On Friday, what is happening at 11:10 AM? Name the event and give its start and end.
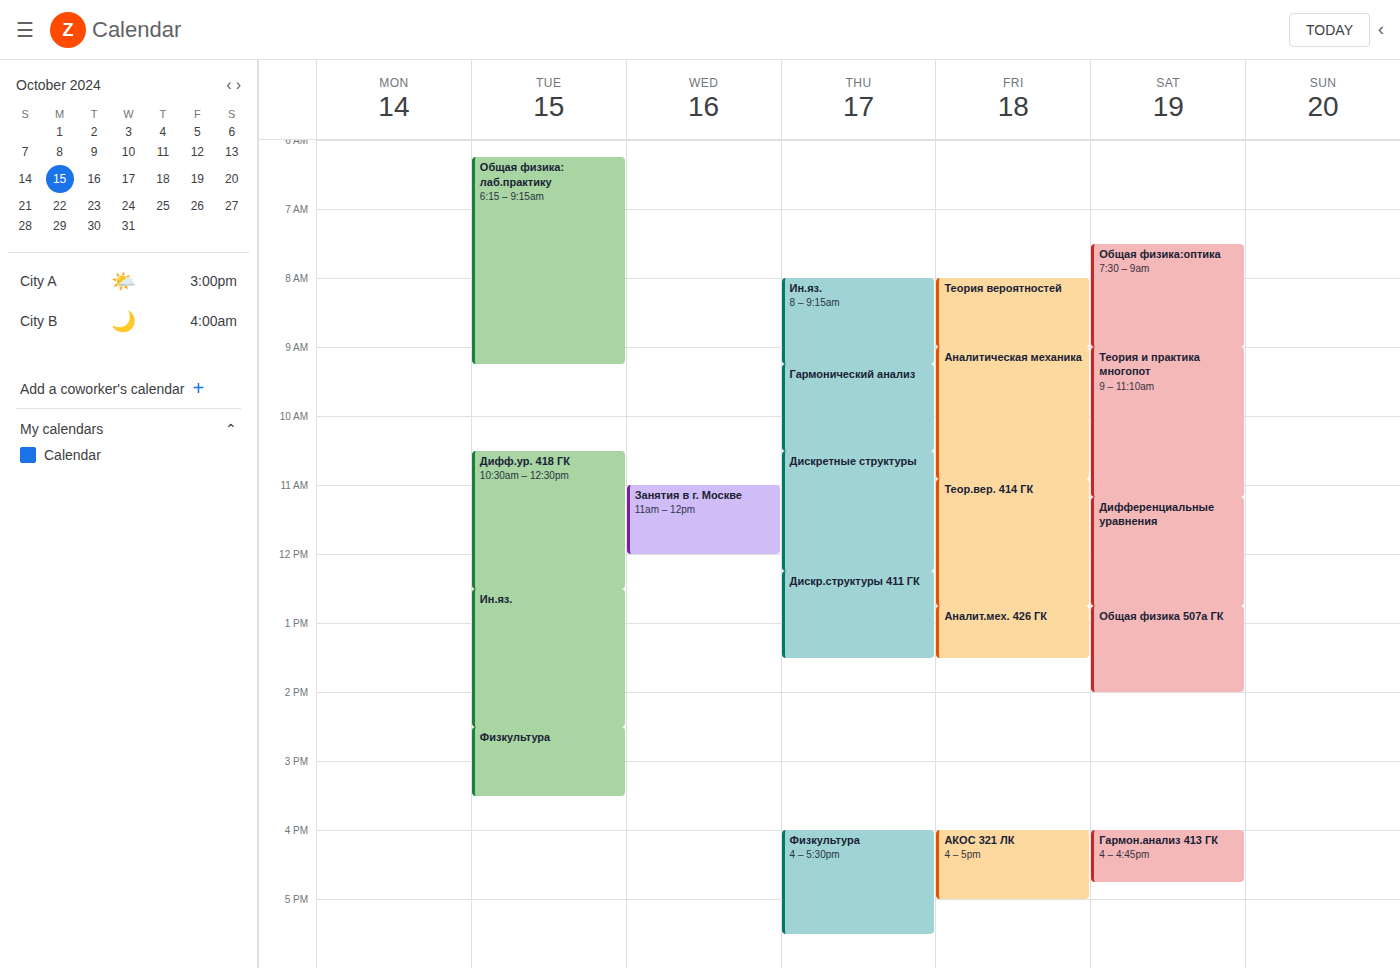
"Теор.вер. 414 ГК", 10:55 AM to 12:45 PM